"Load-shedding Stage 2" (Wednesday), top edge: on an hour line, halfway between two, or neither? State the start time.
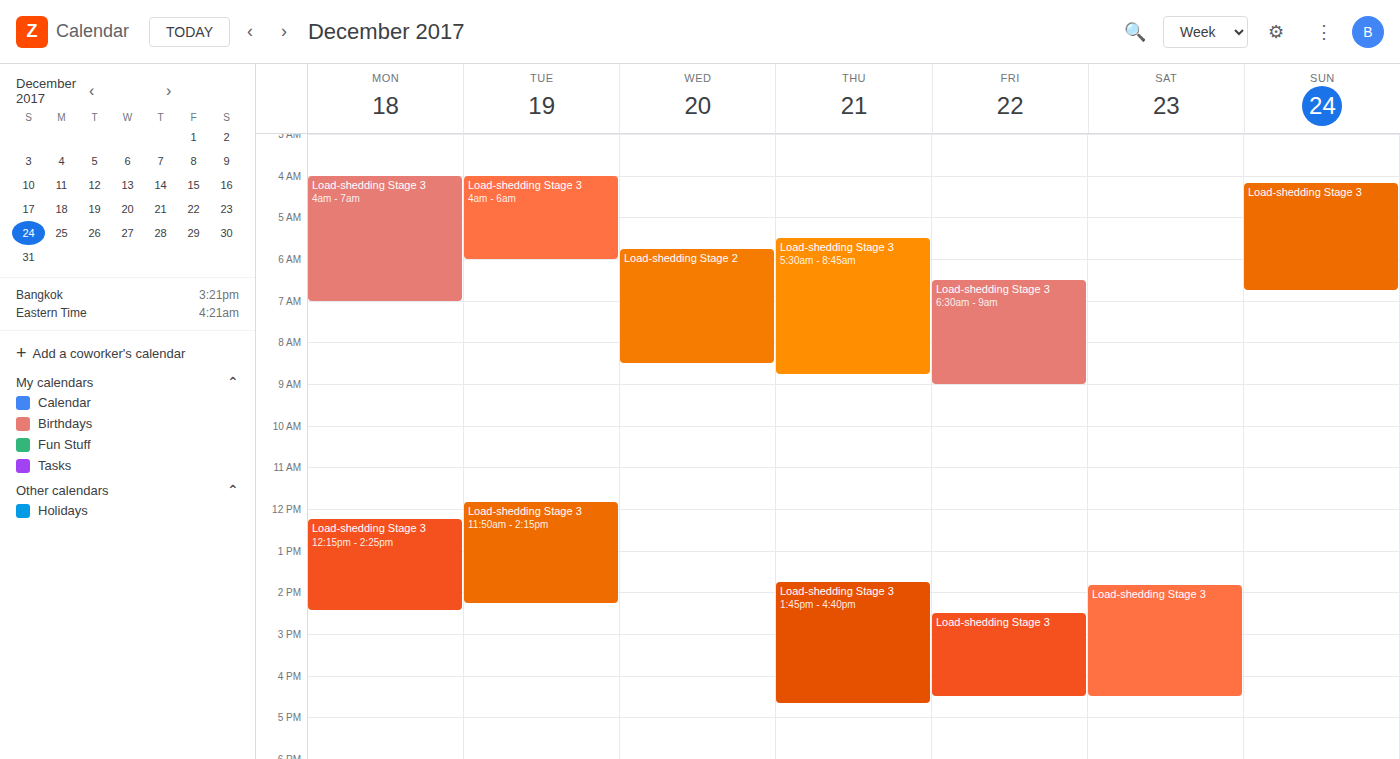
5:45 AM -- neither: three quarters of the way from the 5 AM line to the 6 AM line.